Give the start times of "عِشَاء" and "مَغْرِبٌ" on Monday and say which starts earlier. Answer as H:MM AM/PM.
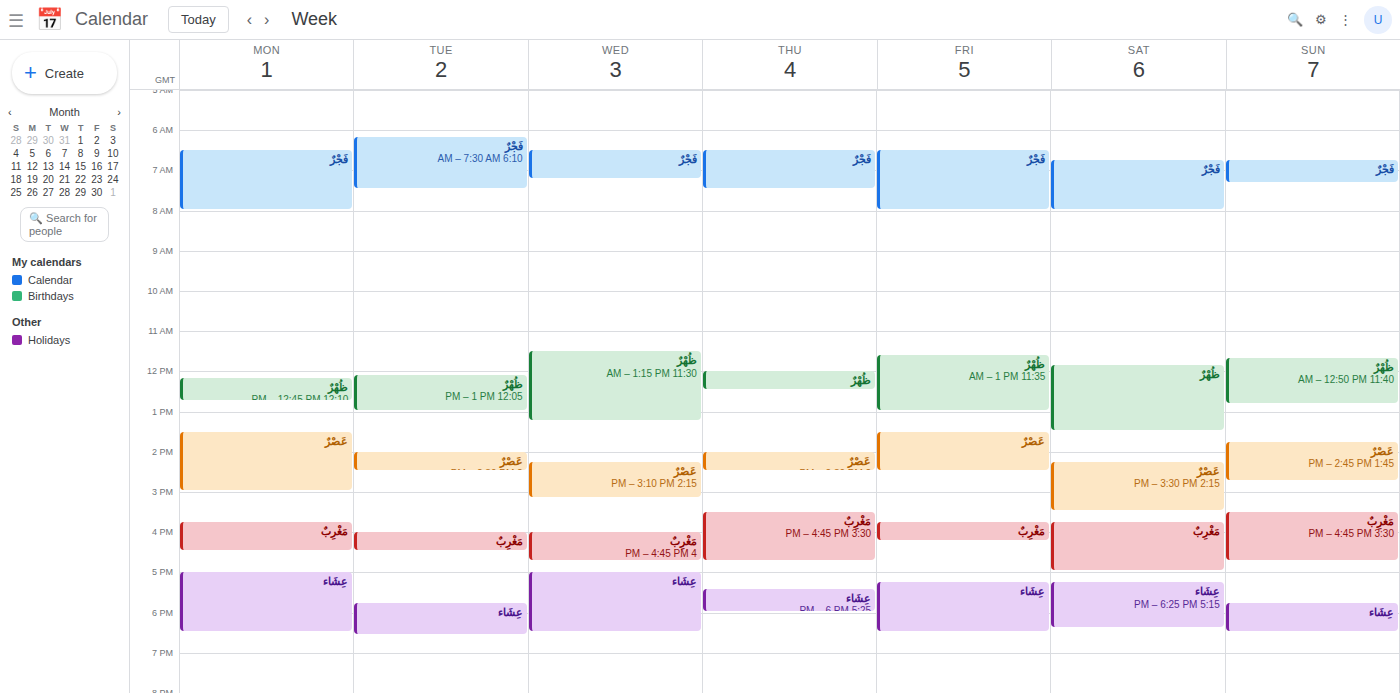
"مَغْرِبٌ" 3:45 PM; "عِشَاء" 5:00 PM.